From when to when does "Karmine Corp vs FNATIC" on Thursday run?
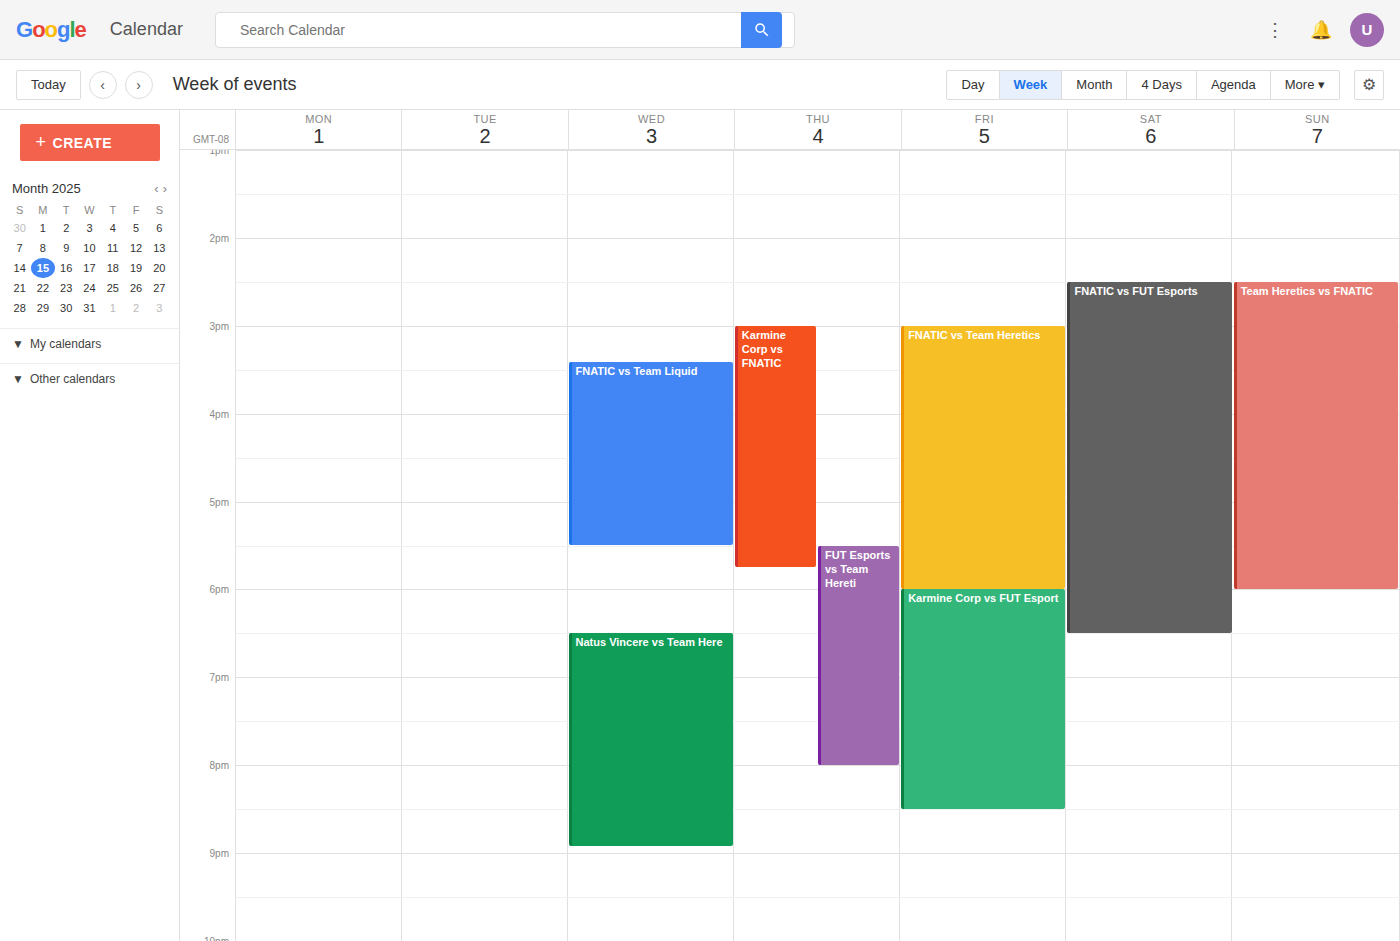
3:00 PM to 5:45 PM